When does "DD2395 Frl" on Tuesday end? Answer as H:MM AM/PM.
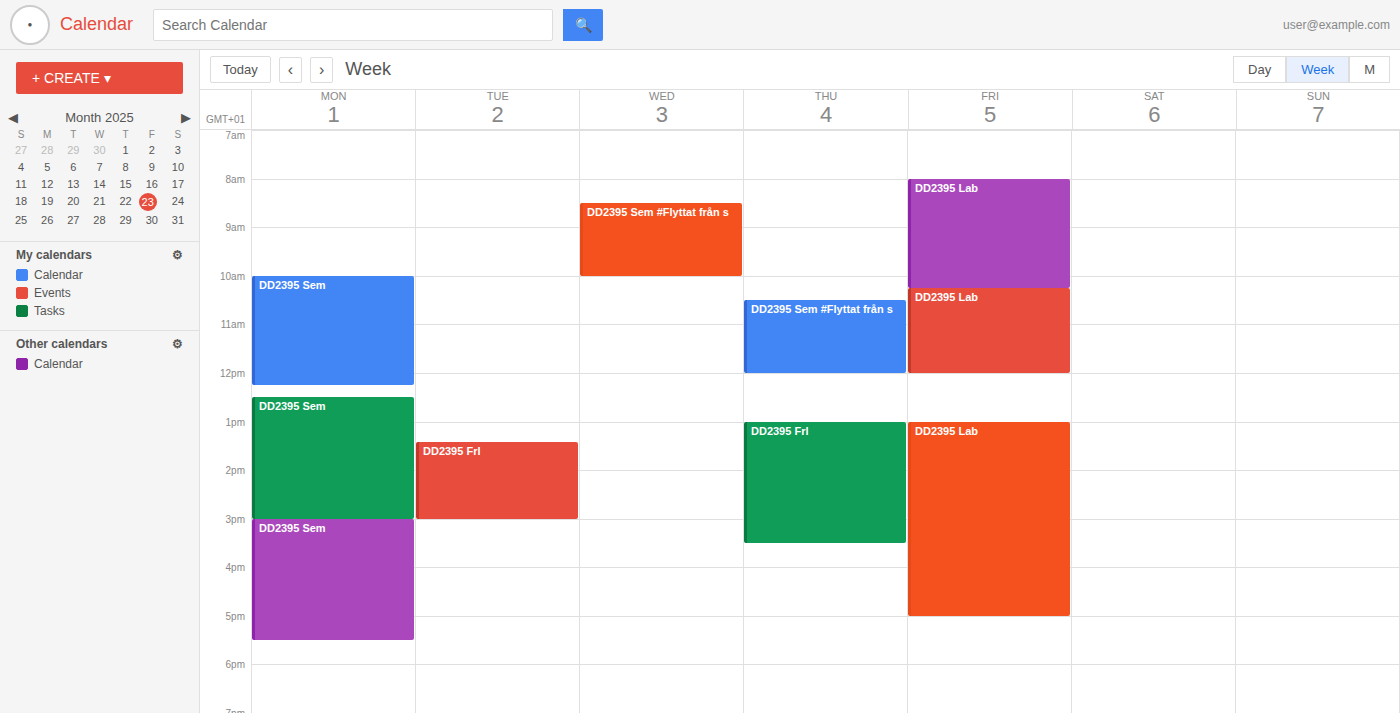
3:00 PM